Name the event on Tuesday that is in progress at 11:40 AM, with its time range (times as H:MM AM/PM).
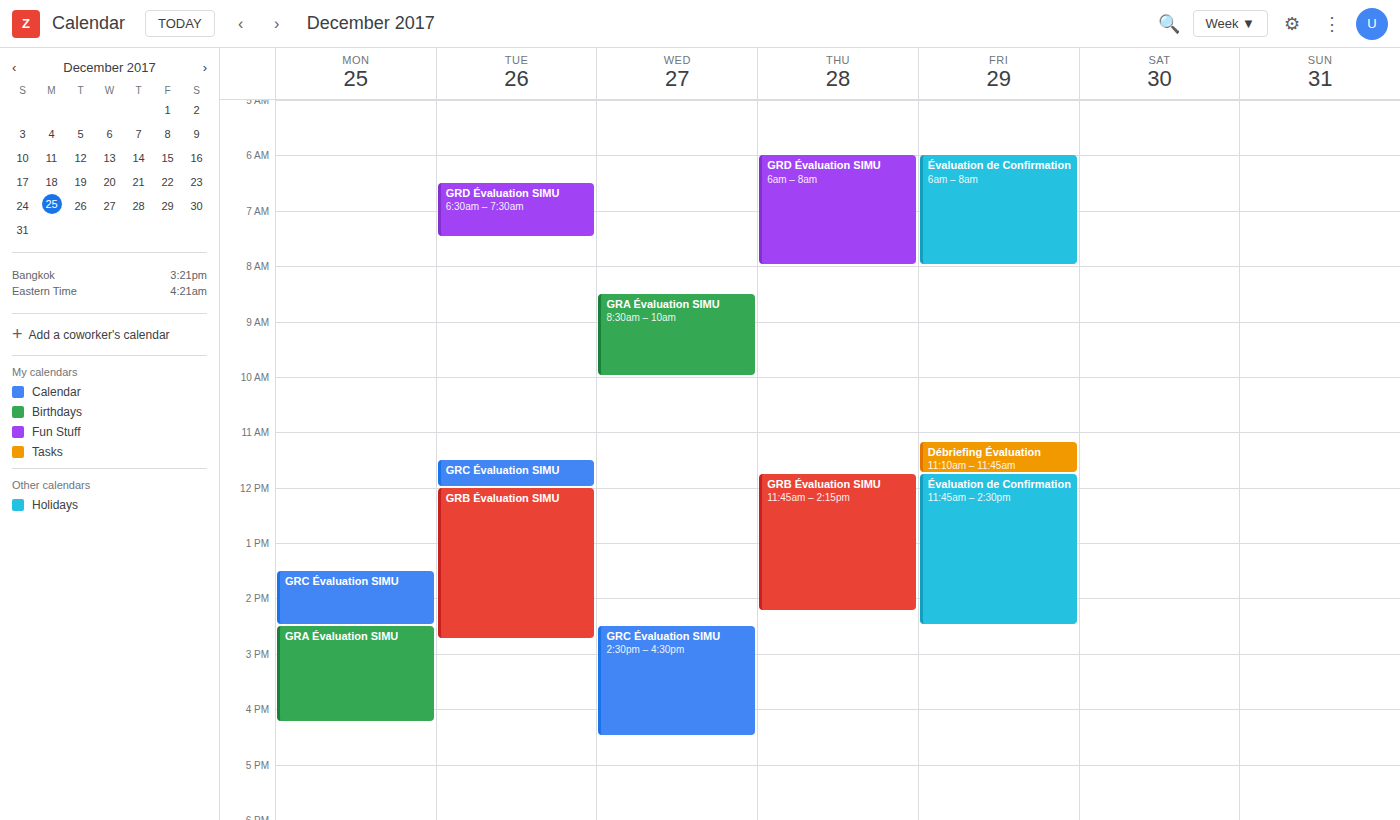
"GRC Évaluation SIMU", 11:30 AM to 12:00 PM